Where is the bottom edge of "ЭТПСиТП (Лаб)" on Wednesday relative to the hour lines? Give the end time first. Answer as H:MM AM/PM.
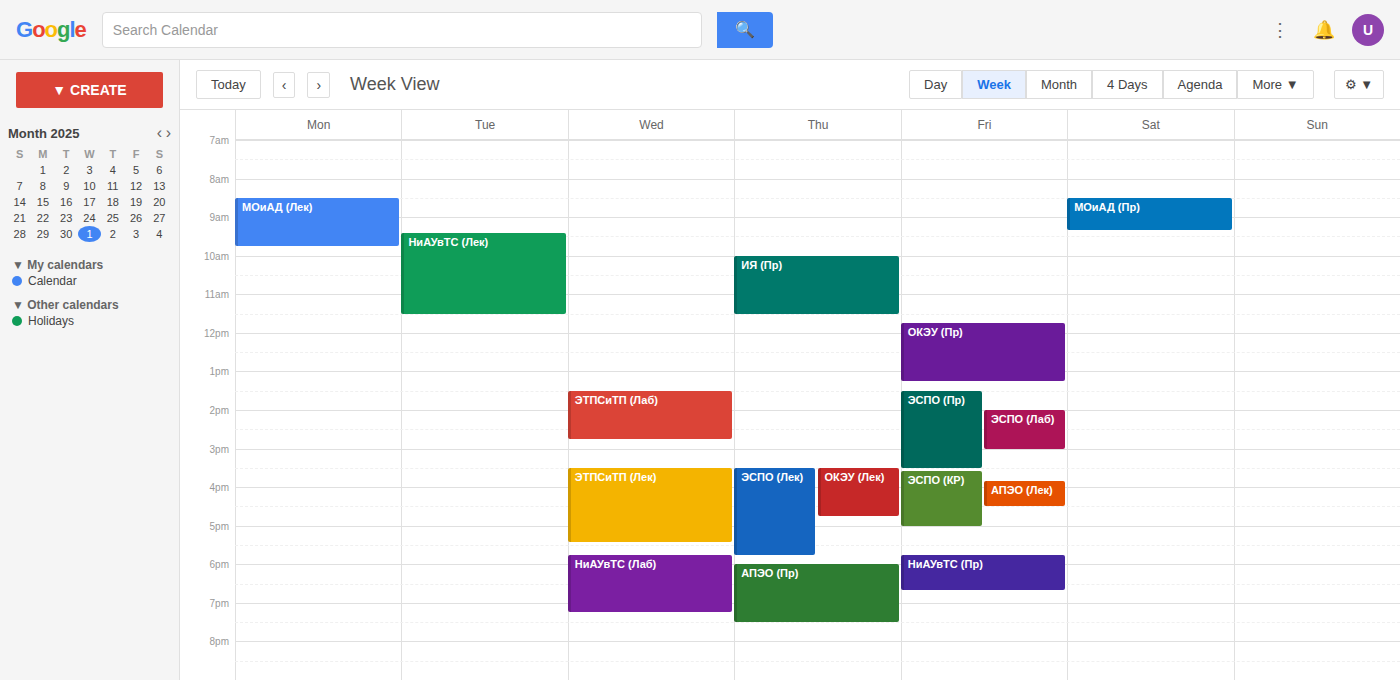
2:45 PM -- neither: three quarters of the way from the 2 PM line to the 3 PM line.